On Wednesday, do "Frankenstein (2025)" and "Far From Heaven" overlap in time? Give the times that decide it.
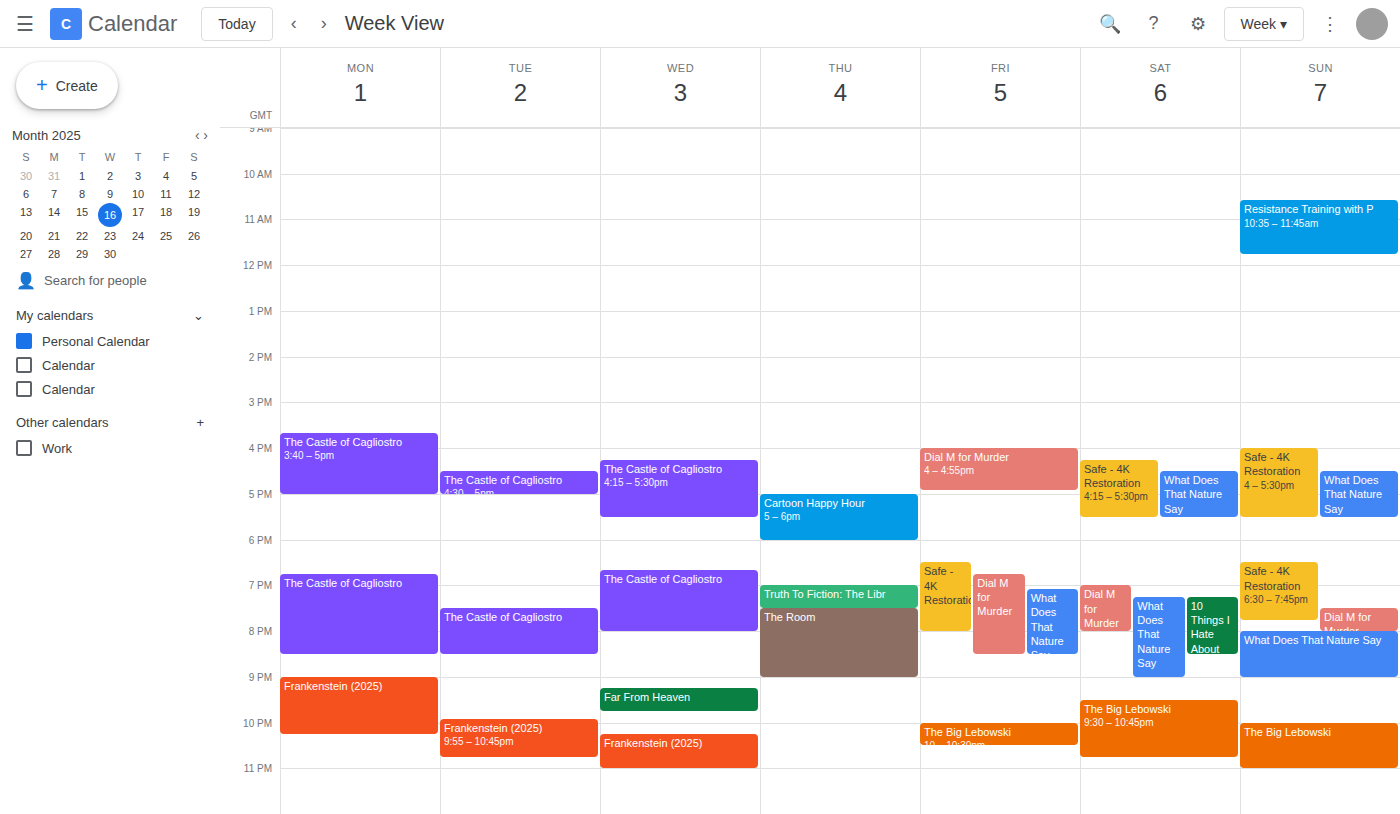
"Far From Heaven" ends at 9:45 PM and "Frankenstein (2025)" starts at 10:15 PM -- no overlap.